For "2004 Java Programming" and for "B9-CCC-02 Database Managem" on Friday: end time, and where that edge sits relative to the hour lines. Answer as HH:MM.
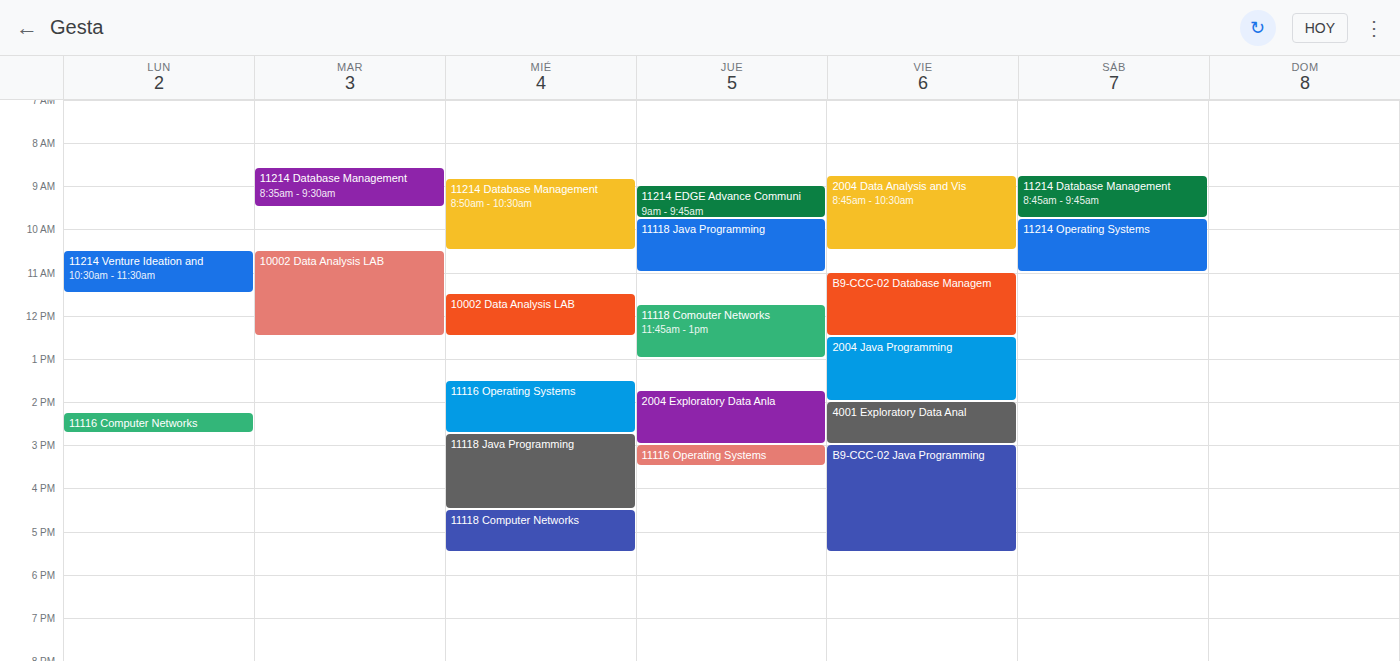
"2004 Java Programming": 14:00, exactly on the 14:00 line. "B9-CCC-02 Database Managem": 12:30, halfway between the 12:00 and 13:00 lines.